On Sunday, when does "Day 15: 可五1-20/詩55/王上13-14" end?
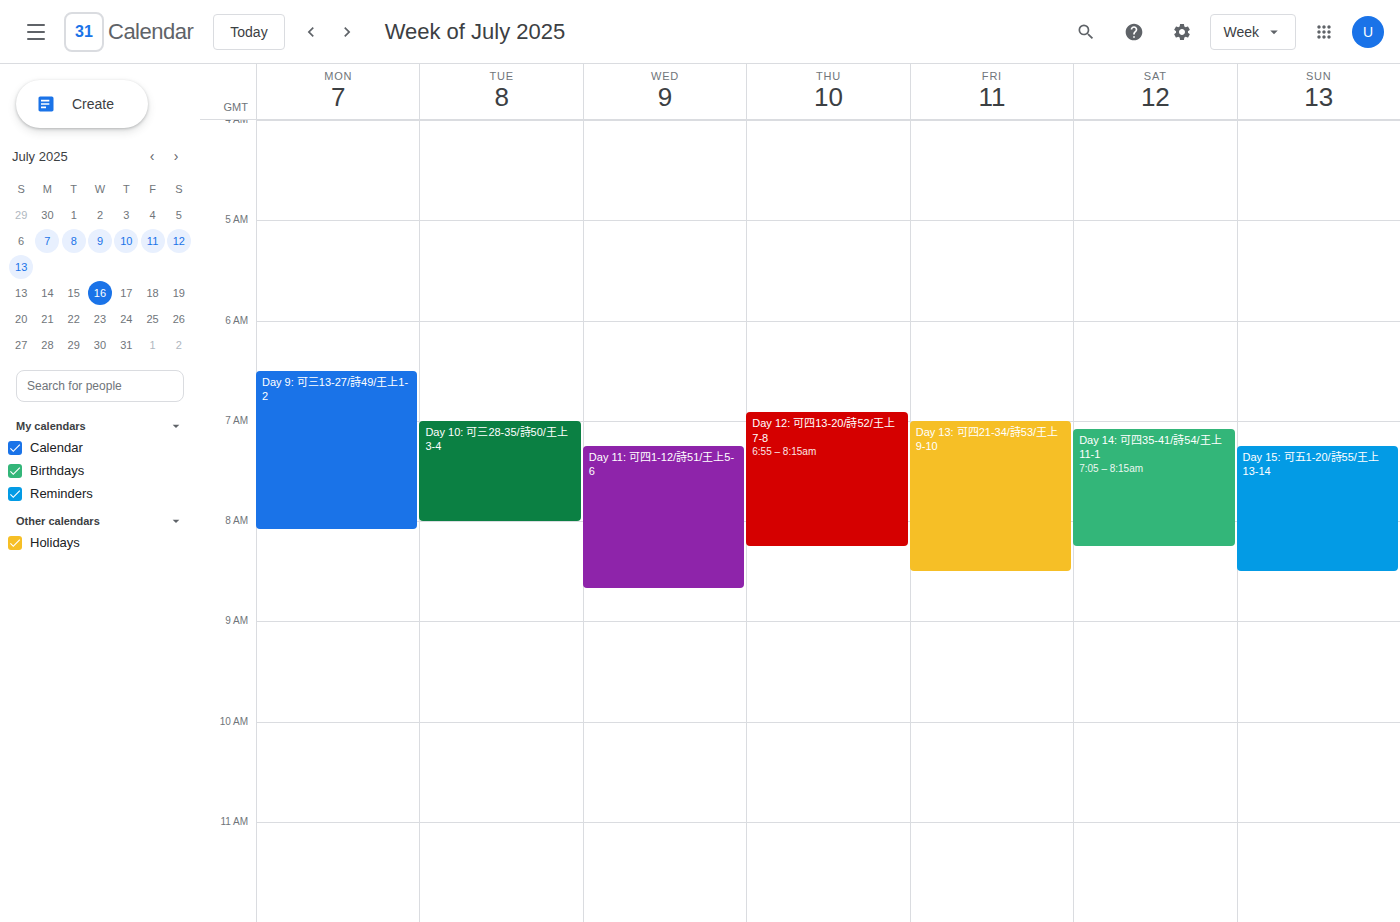
8:30 AM